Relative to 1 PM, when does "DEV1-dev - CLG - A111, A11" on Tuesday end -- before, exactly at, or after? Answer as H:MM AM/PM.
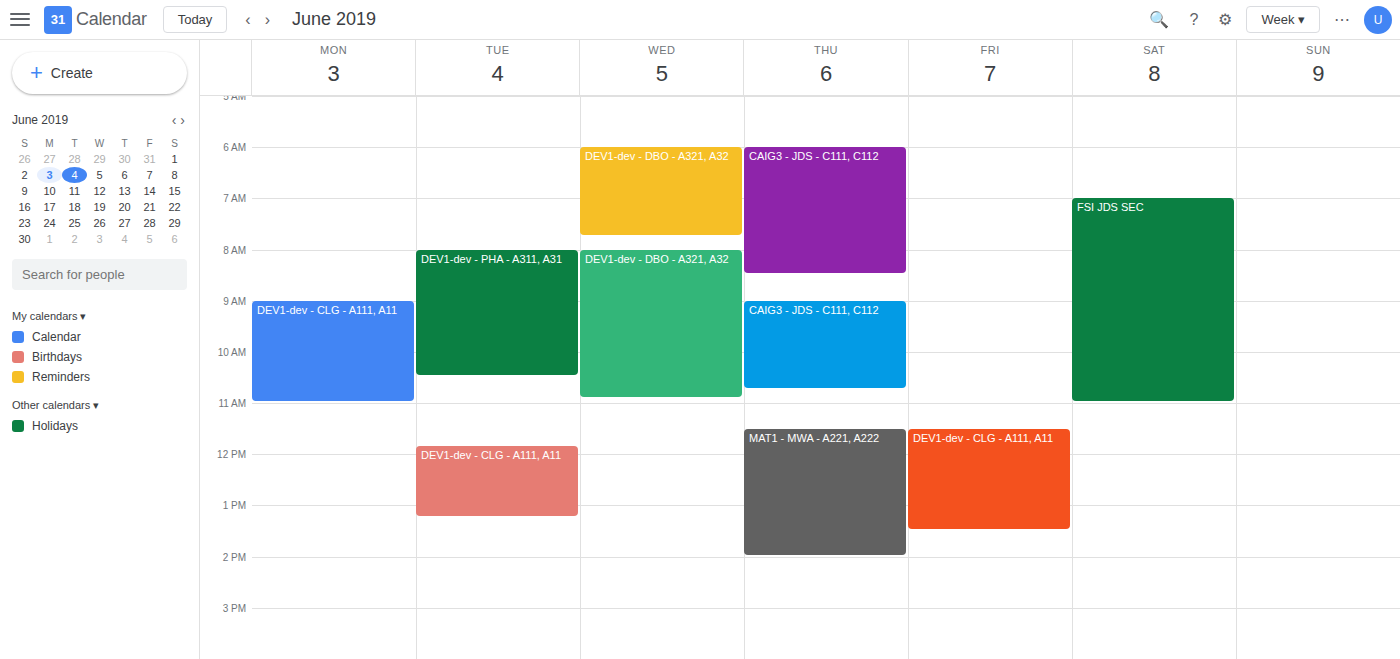
1:15 PM -- after 1 PM, 15 minutes below the 1 PM line.